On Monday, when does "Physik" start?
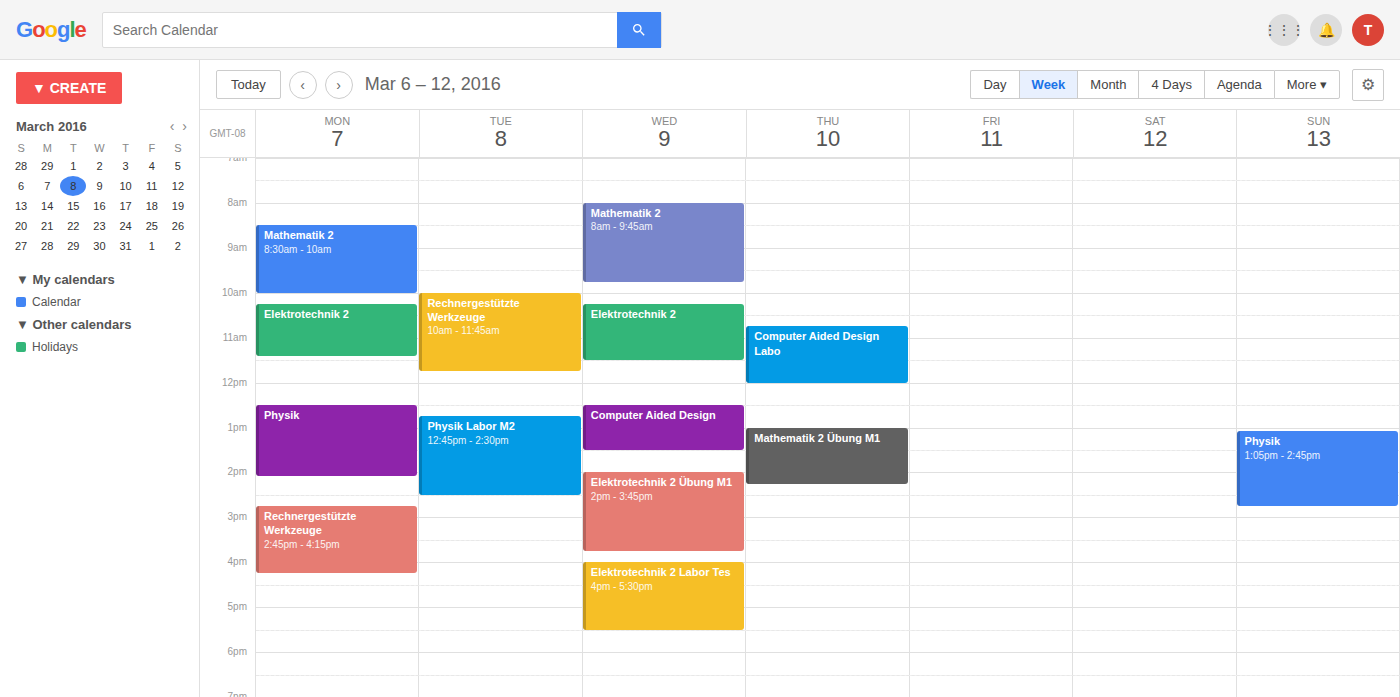
12:30 PM